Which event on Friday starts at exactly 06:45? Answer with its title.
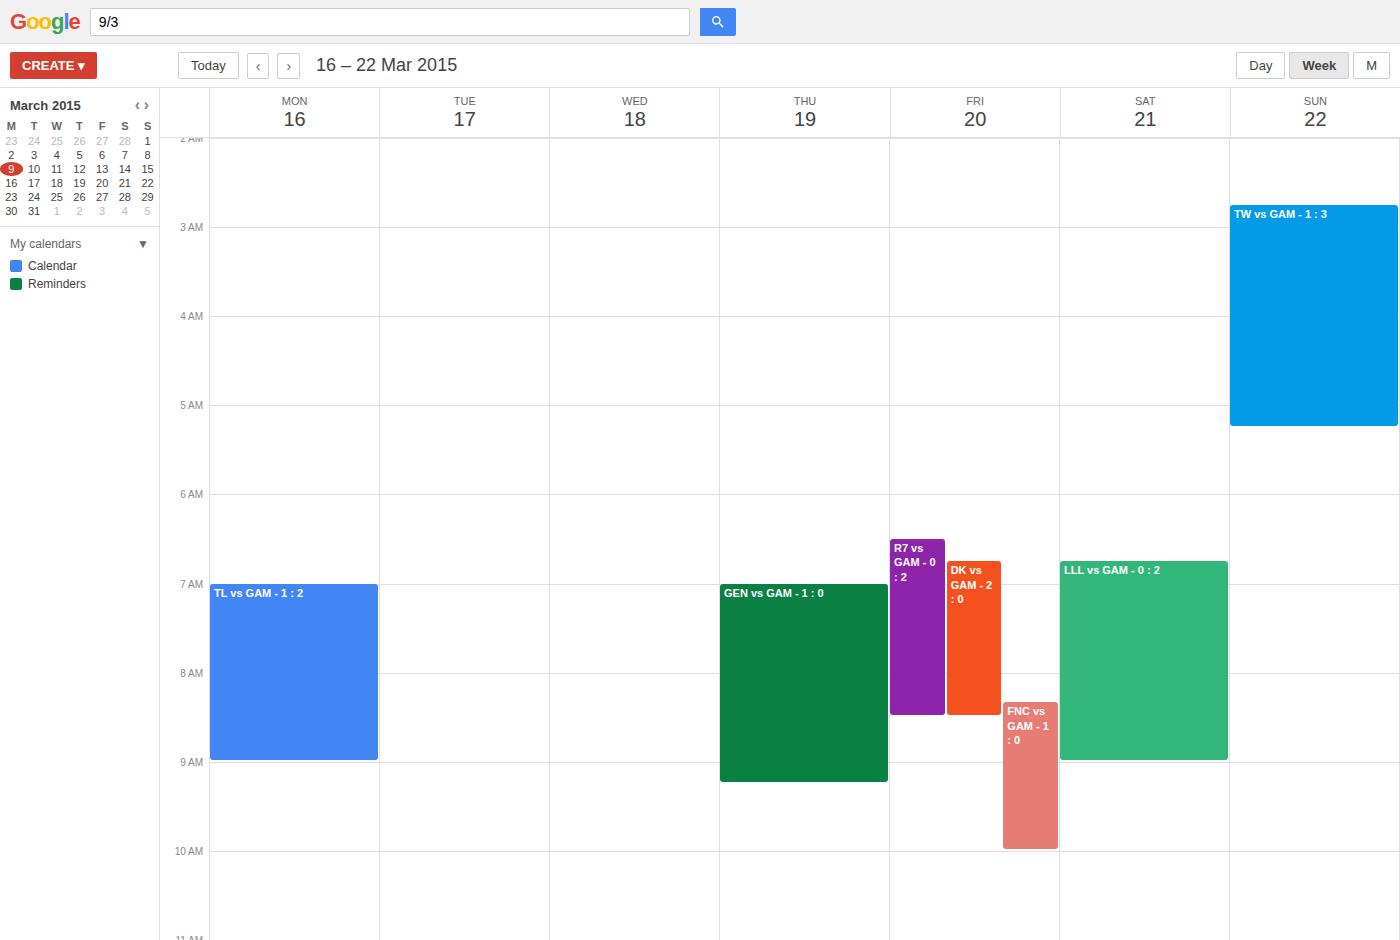
"DK vs GAM - 2 : 0"